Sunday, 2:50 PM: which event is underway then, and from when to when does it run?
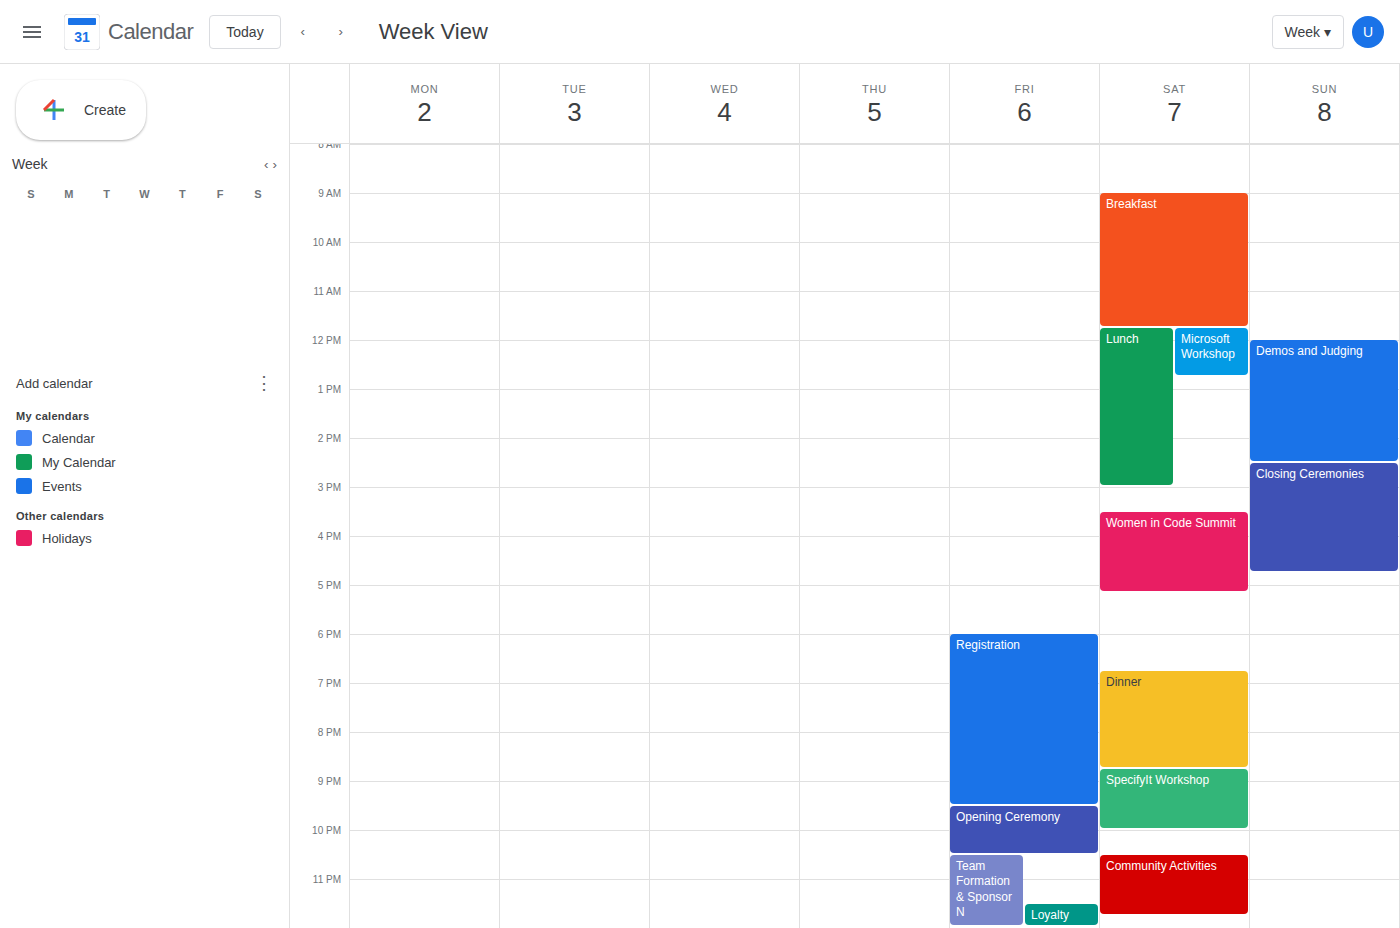
"Closing Ceremonies", 2:30 PM to 4:45 PM